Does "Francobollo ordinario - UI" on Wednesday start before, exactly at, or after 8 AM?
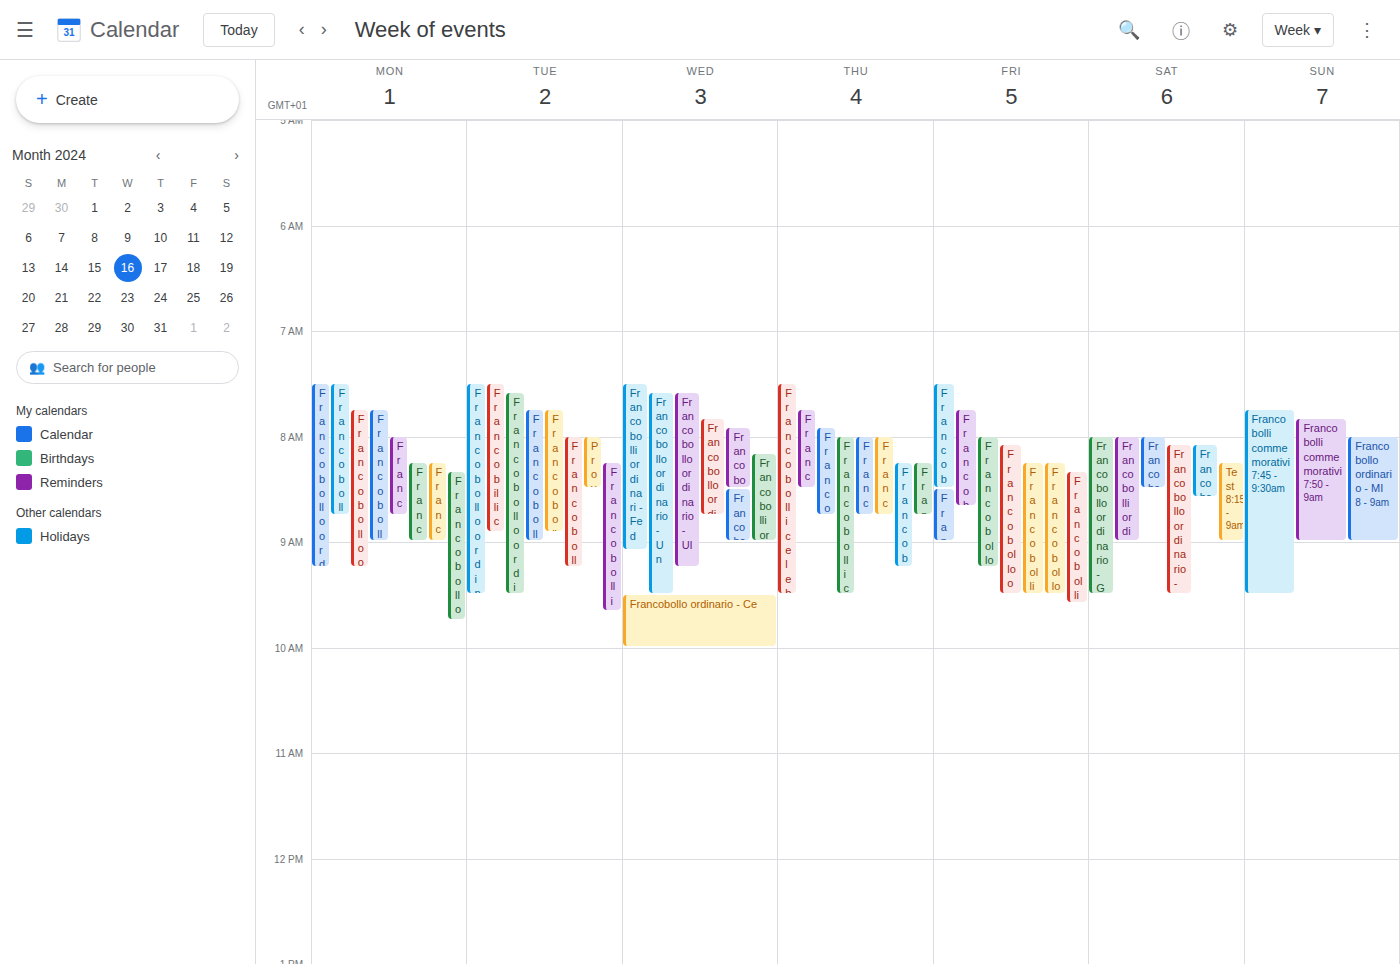
7:35 AM -- before 8 AM, 25 minutes above the 8 AM line.